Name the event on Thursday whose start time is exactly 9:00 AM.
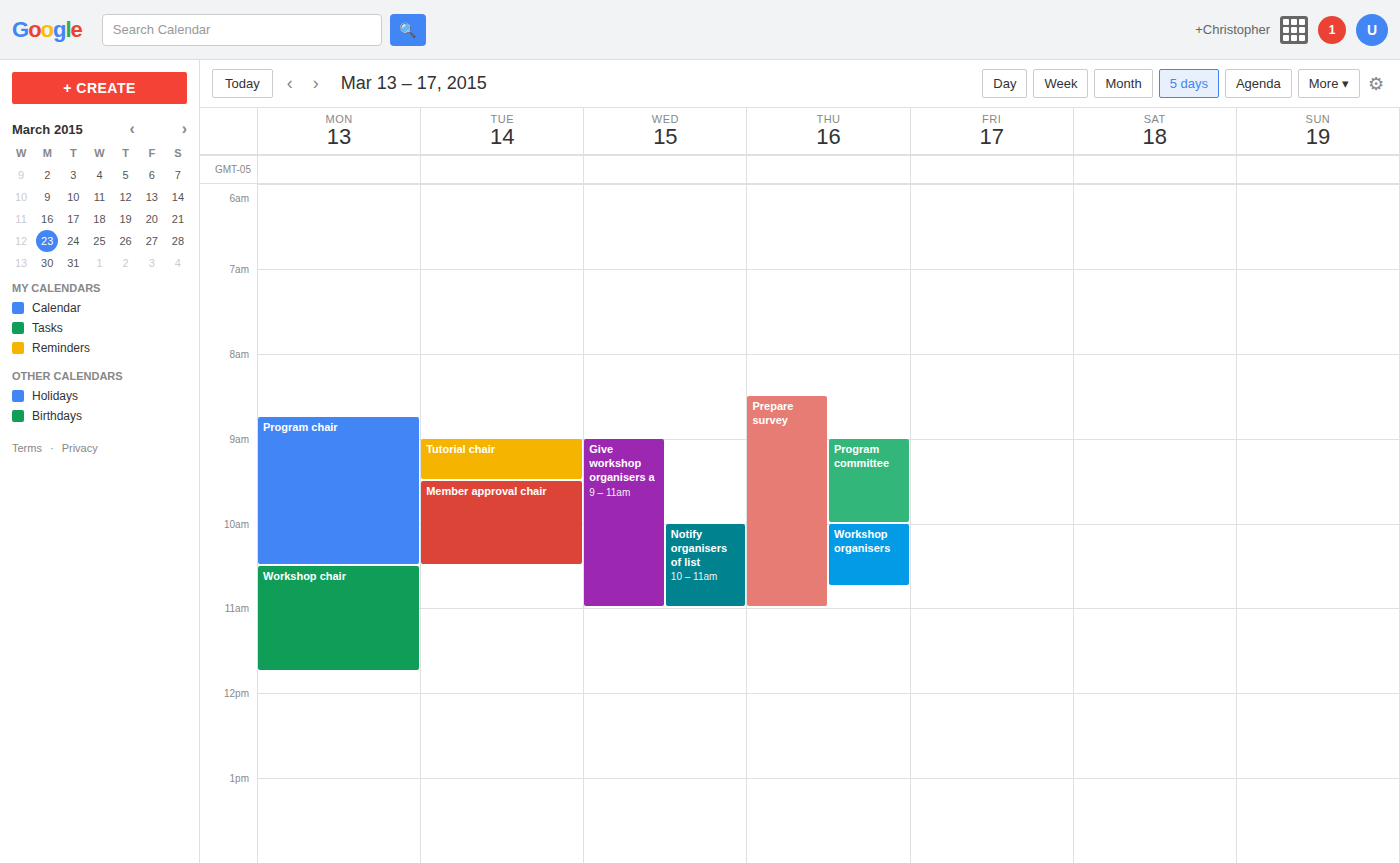
"Program committee"